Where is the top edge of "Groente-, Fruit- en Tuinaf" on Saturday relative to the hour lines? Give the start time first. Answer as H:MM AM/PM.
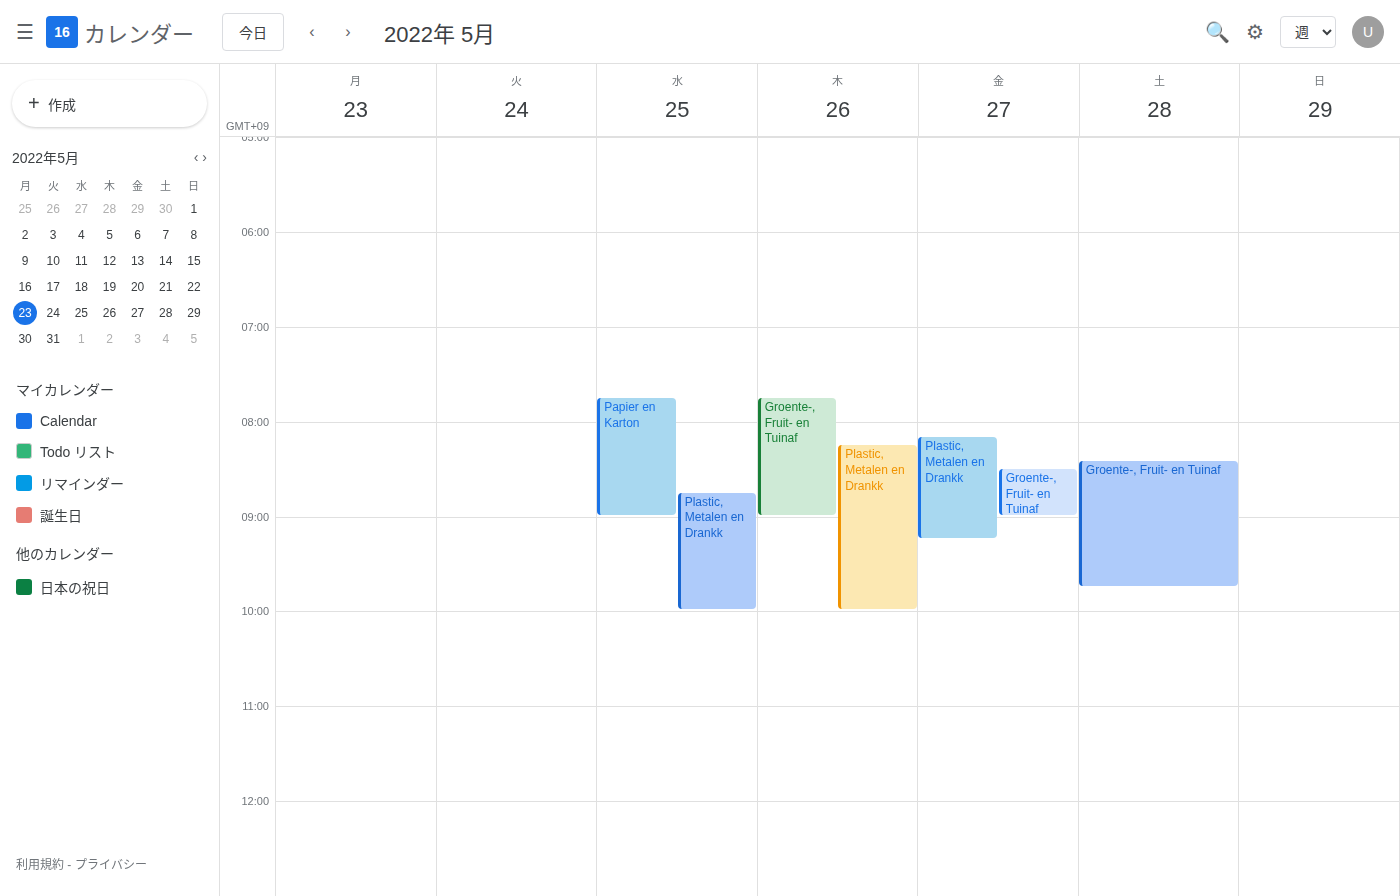
8:25 AM -- neither: 25 minutes below the 8 AM line and 35 minutes above the 9 AM line.